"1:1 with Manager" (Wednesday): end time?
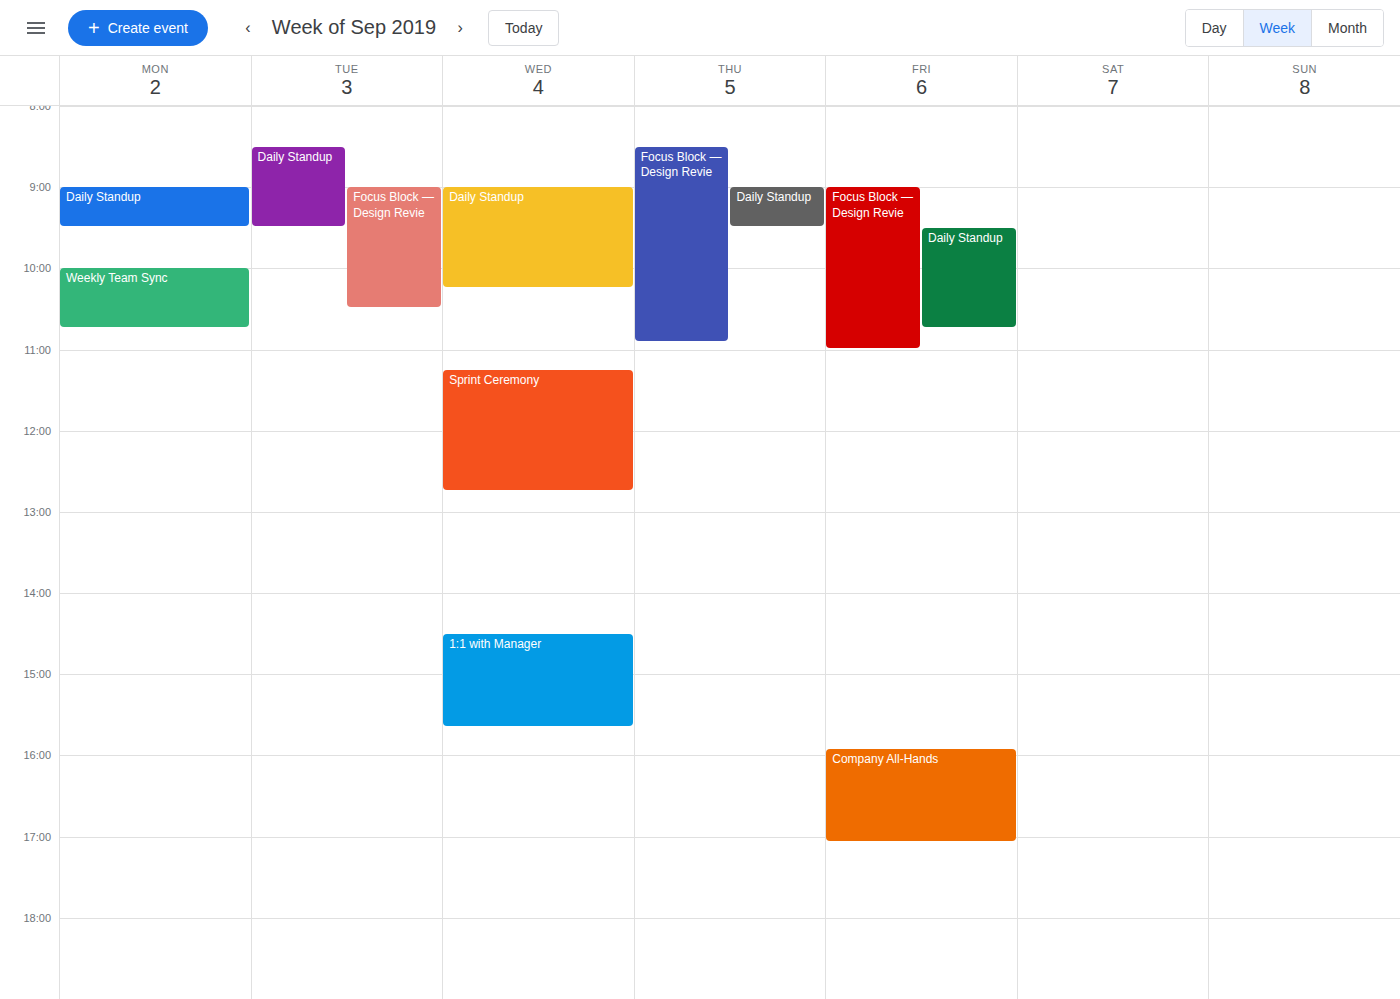
3:40 PM